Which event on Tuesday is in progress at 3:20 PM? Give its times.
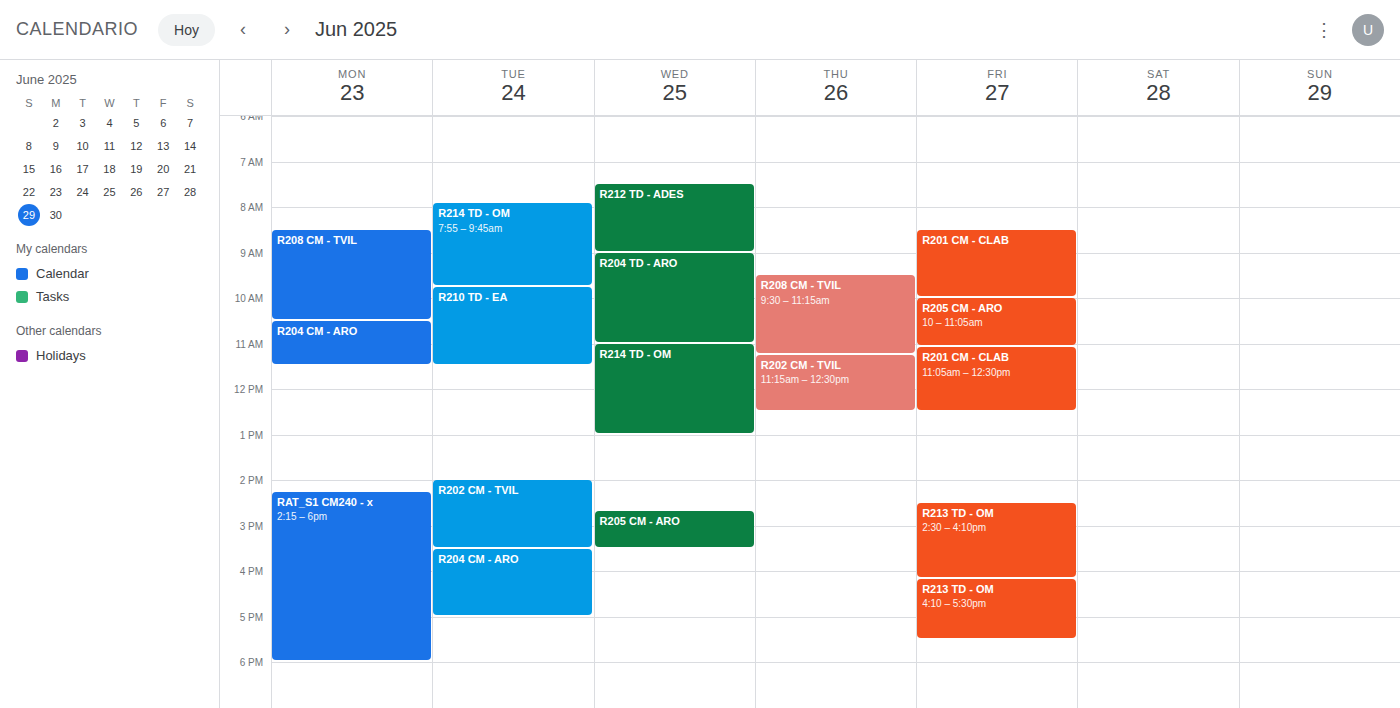
"R202 CM - TVIL", 2:00 PM to 3:30 PM